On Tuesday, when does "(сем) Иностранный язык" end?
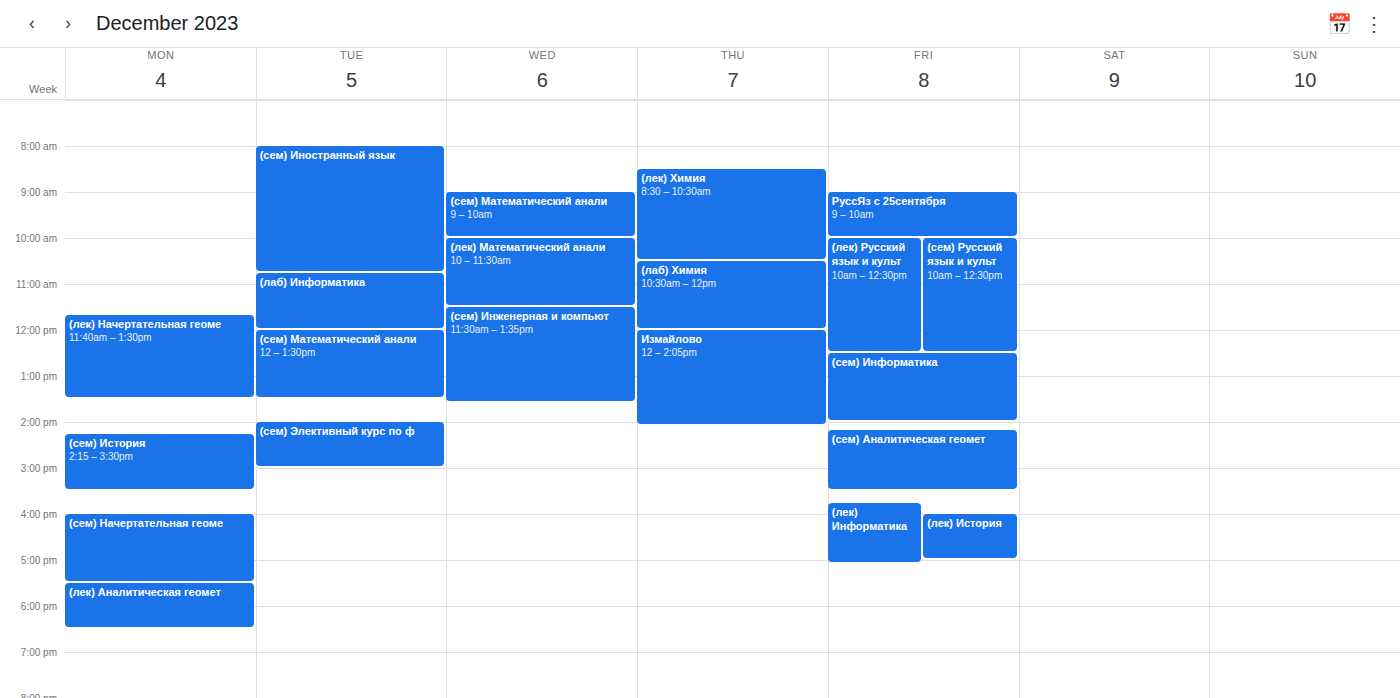
10:45